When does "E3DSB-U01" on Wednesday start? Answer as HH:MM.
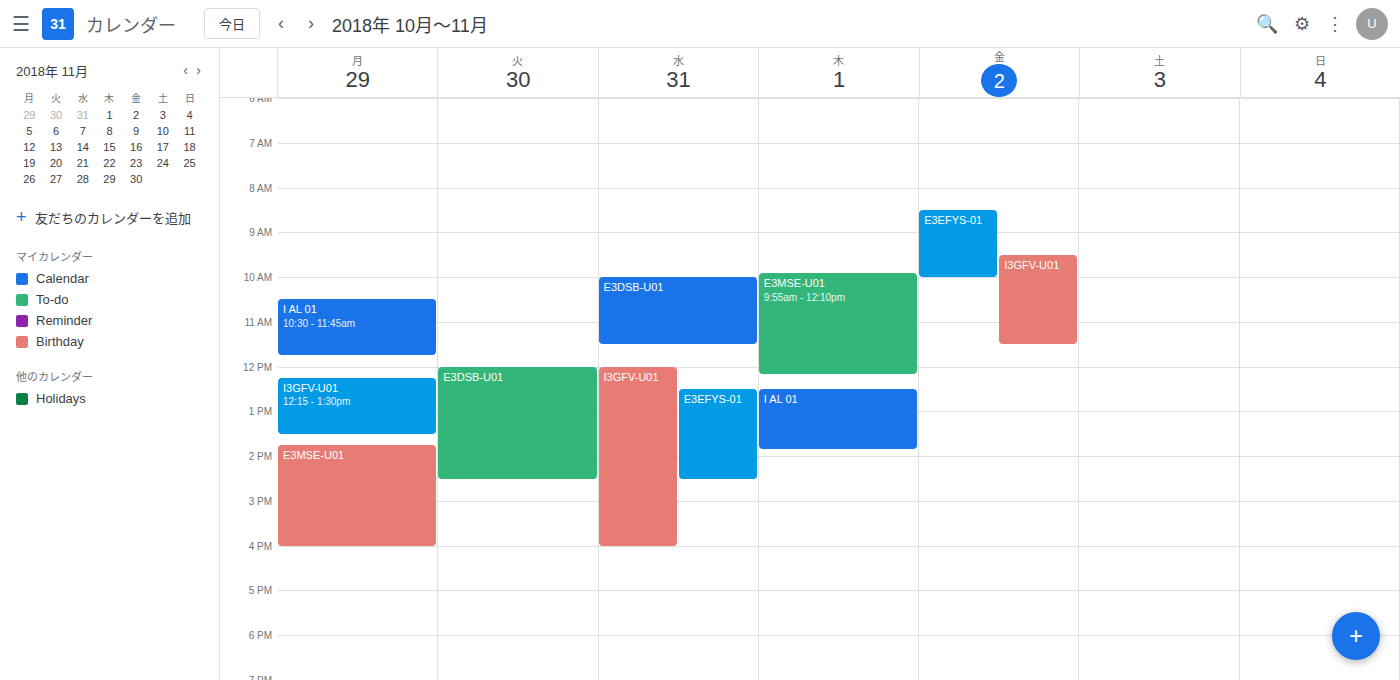
10:00